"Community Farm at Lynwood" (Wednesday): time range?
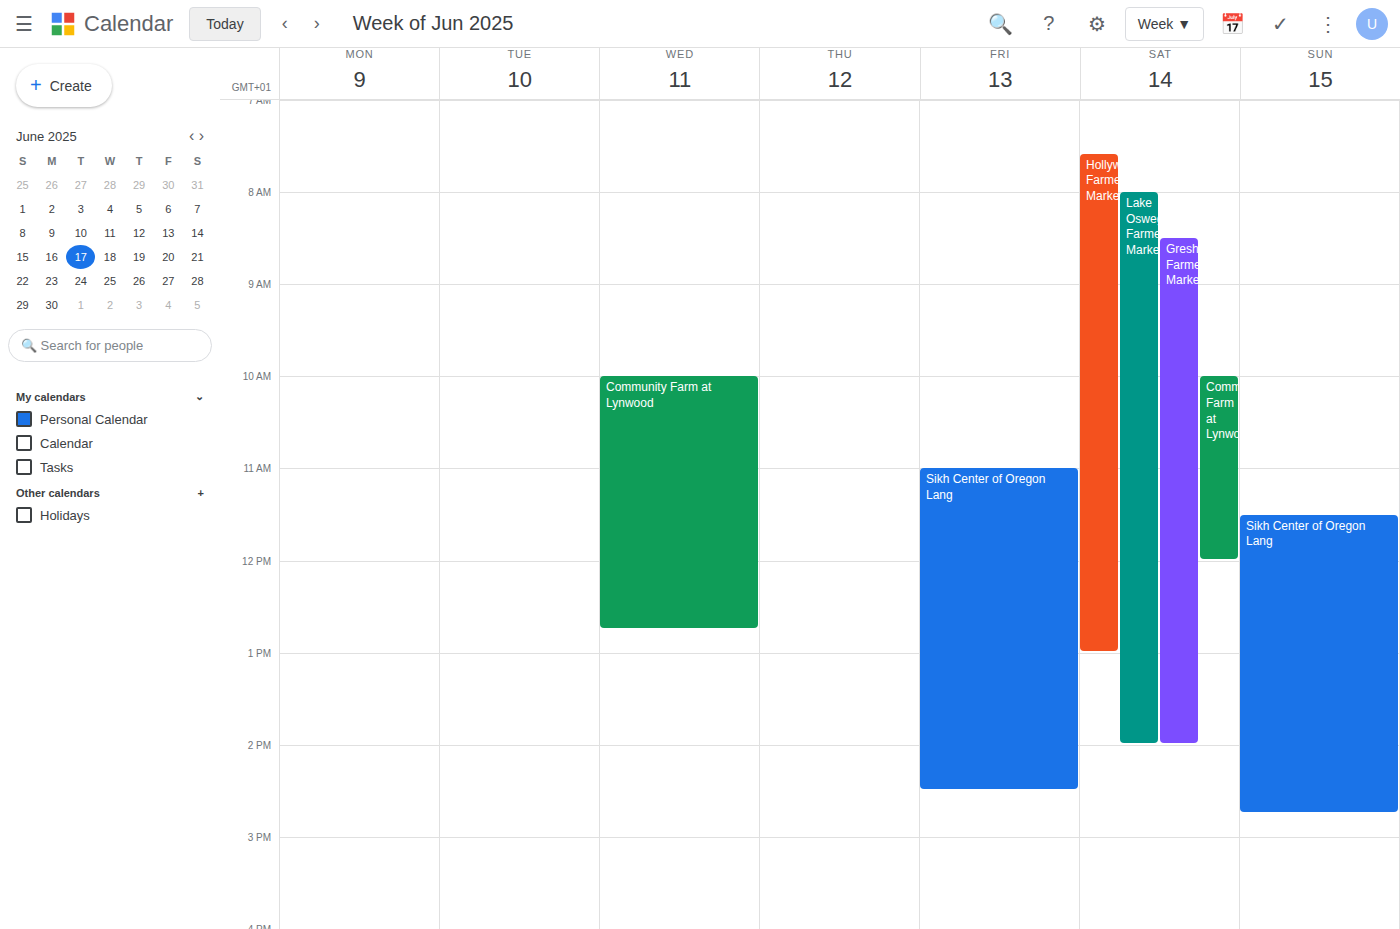
10:00 AM to 12:45 PM